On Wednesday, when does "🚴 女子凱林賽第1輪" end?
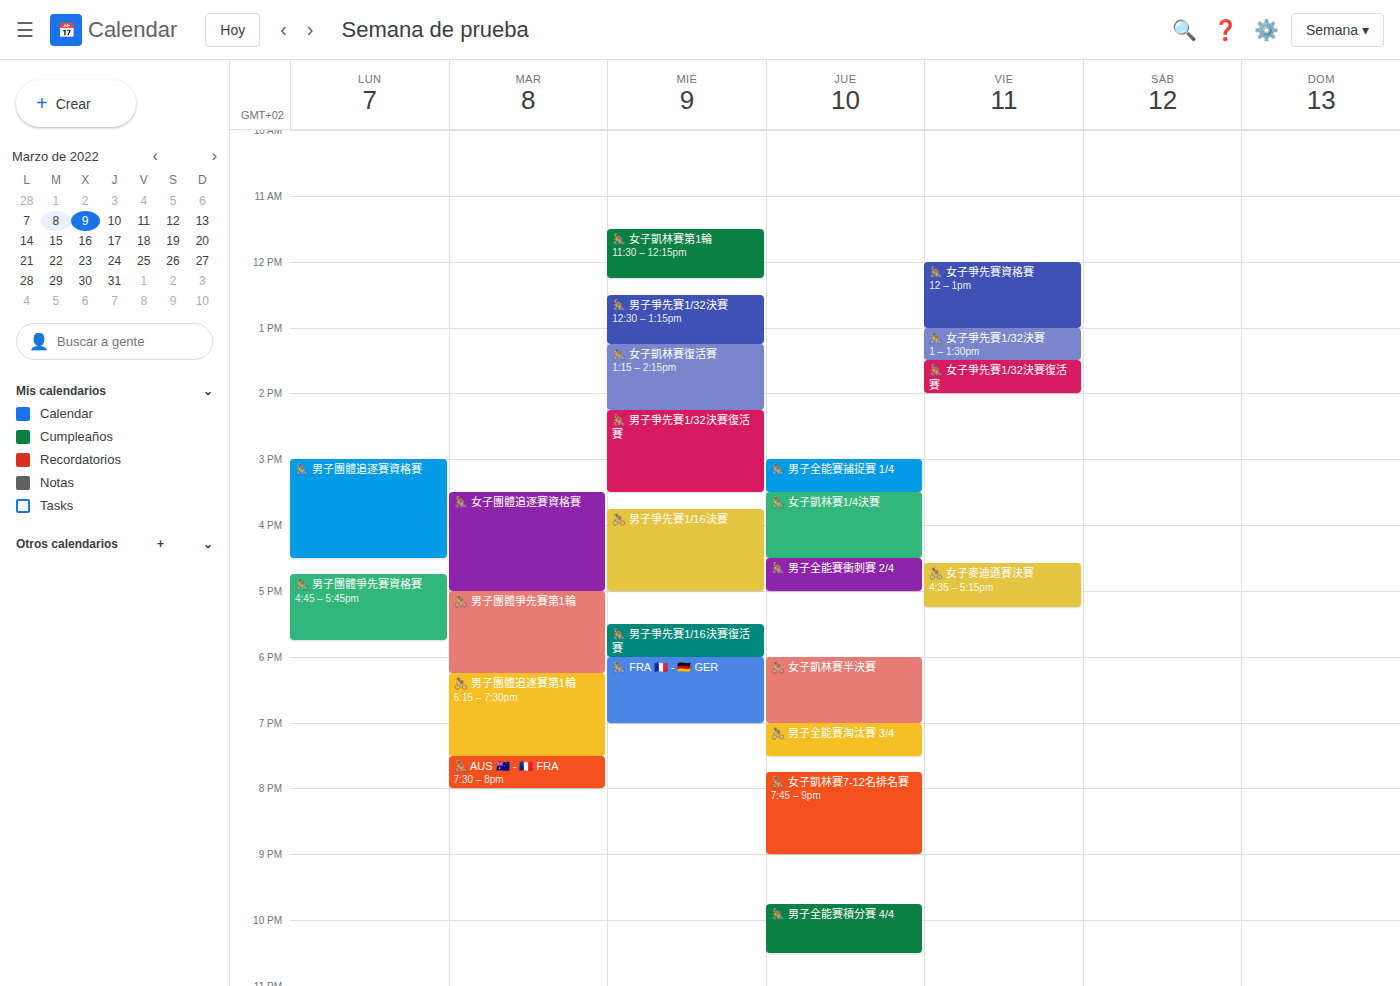
12:15 PM